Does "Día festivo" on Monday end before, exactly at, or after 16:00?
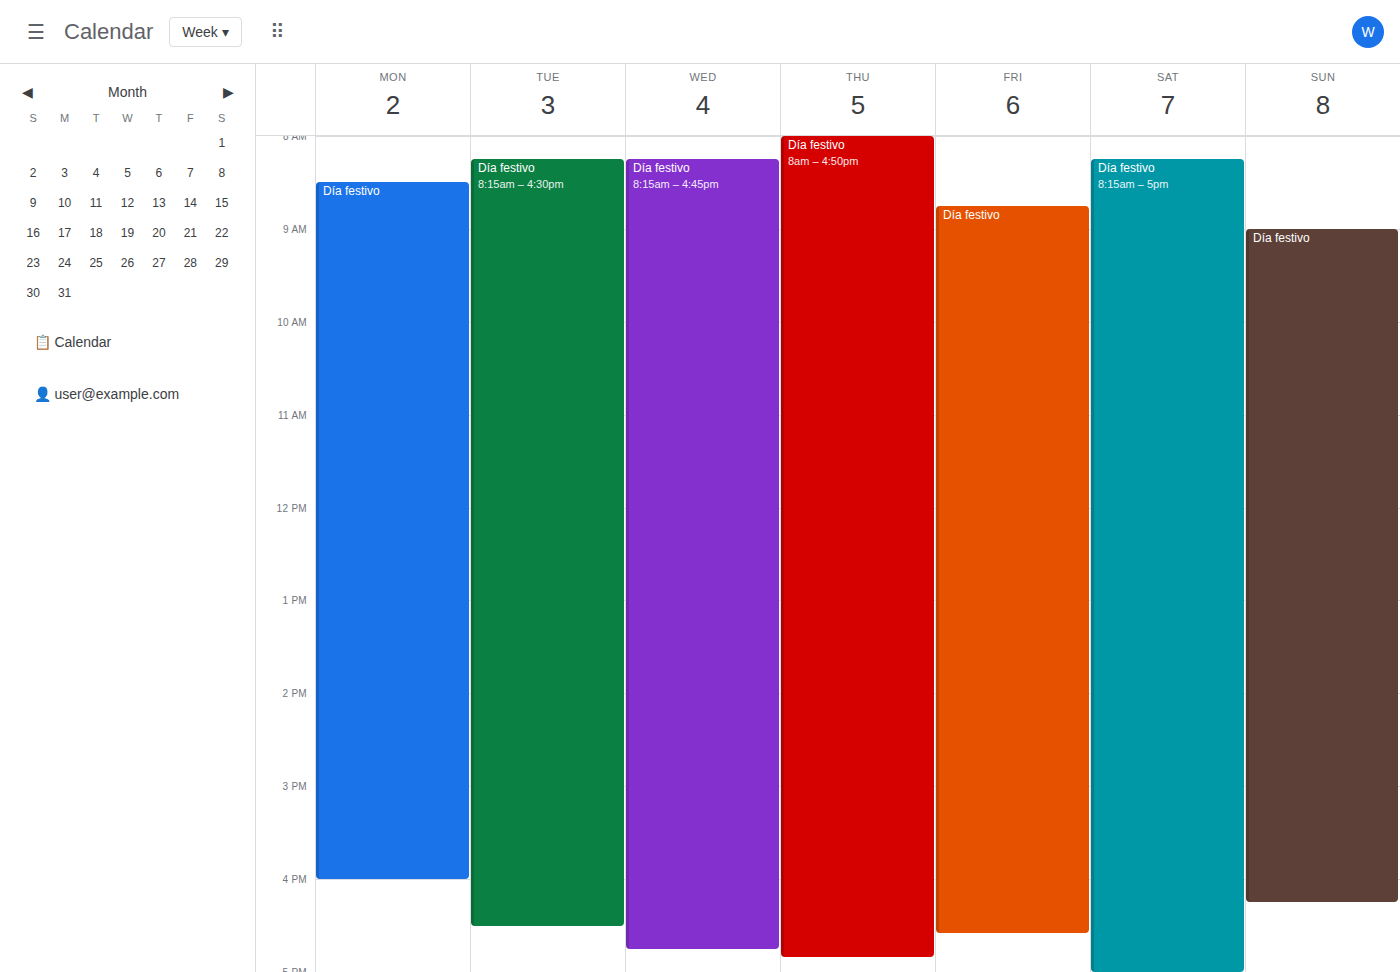
16:00 -- exactly at 16:00, on the 16:00 line.